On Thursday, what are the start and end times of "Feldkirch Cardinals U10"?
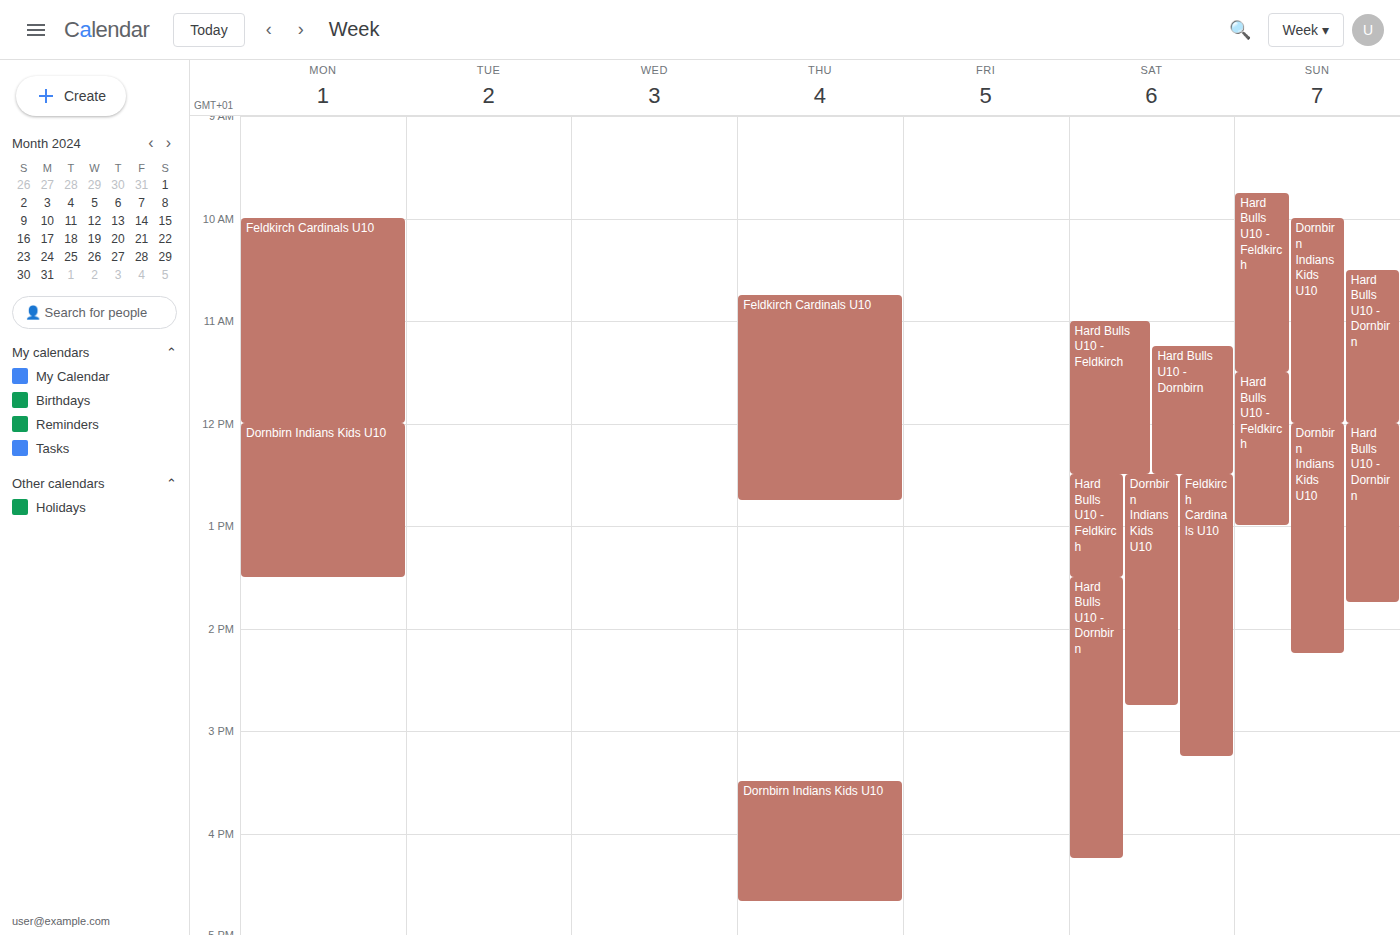
10:45 AM to 12:45 PM